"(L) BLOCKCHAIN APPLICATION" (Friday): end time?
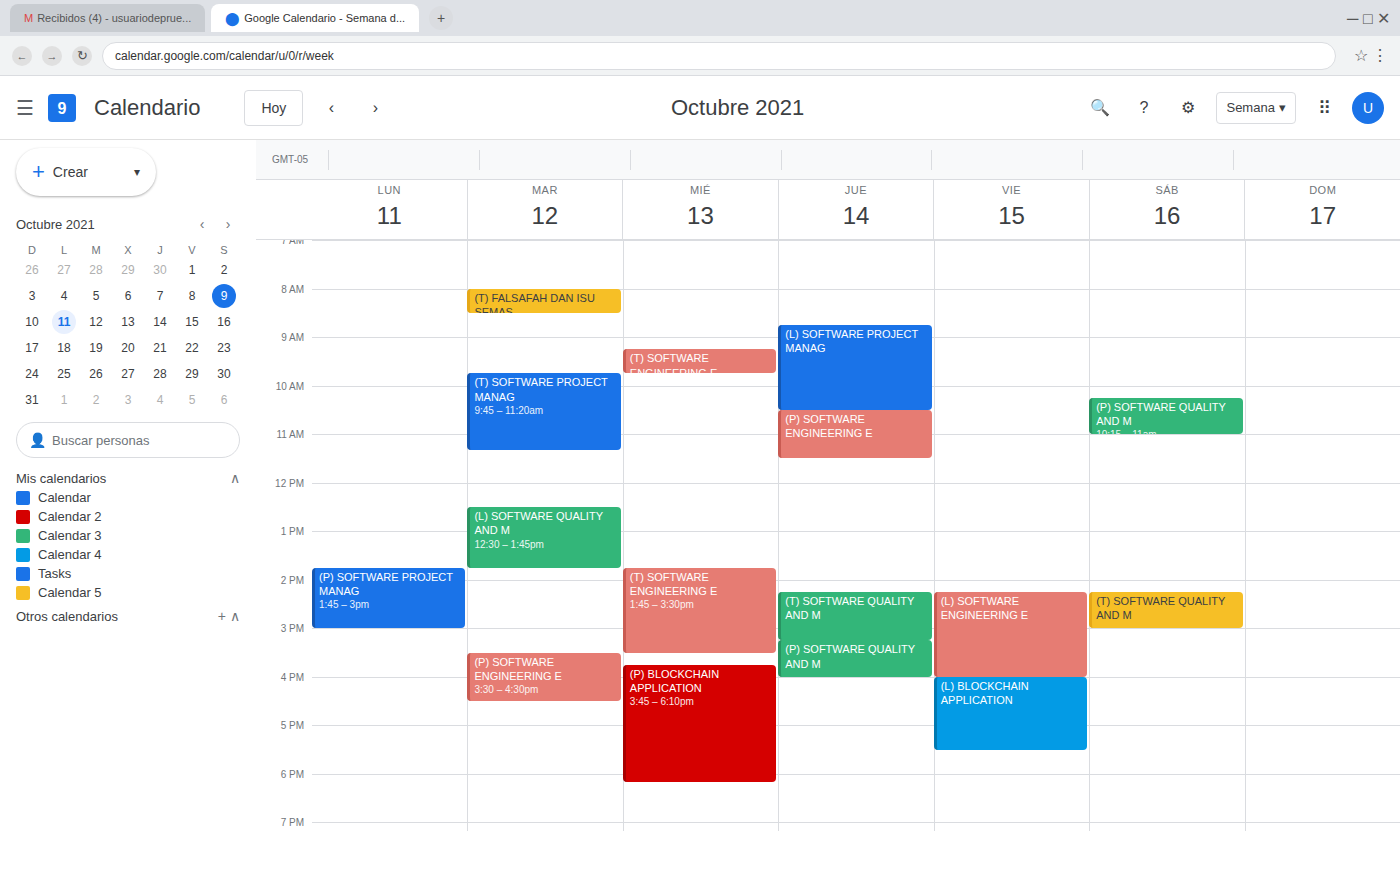
5:30 PM